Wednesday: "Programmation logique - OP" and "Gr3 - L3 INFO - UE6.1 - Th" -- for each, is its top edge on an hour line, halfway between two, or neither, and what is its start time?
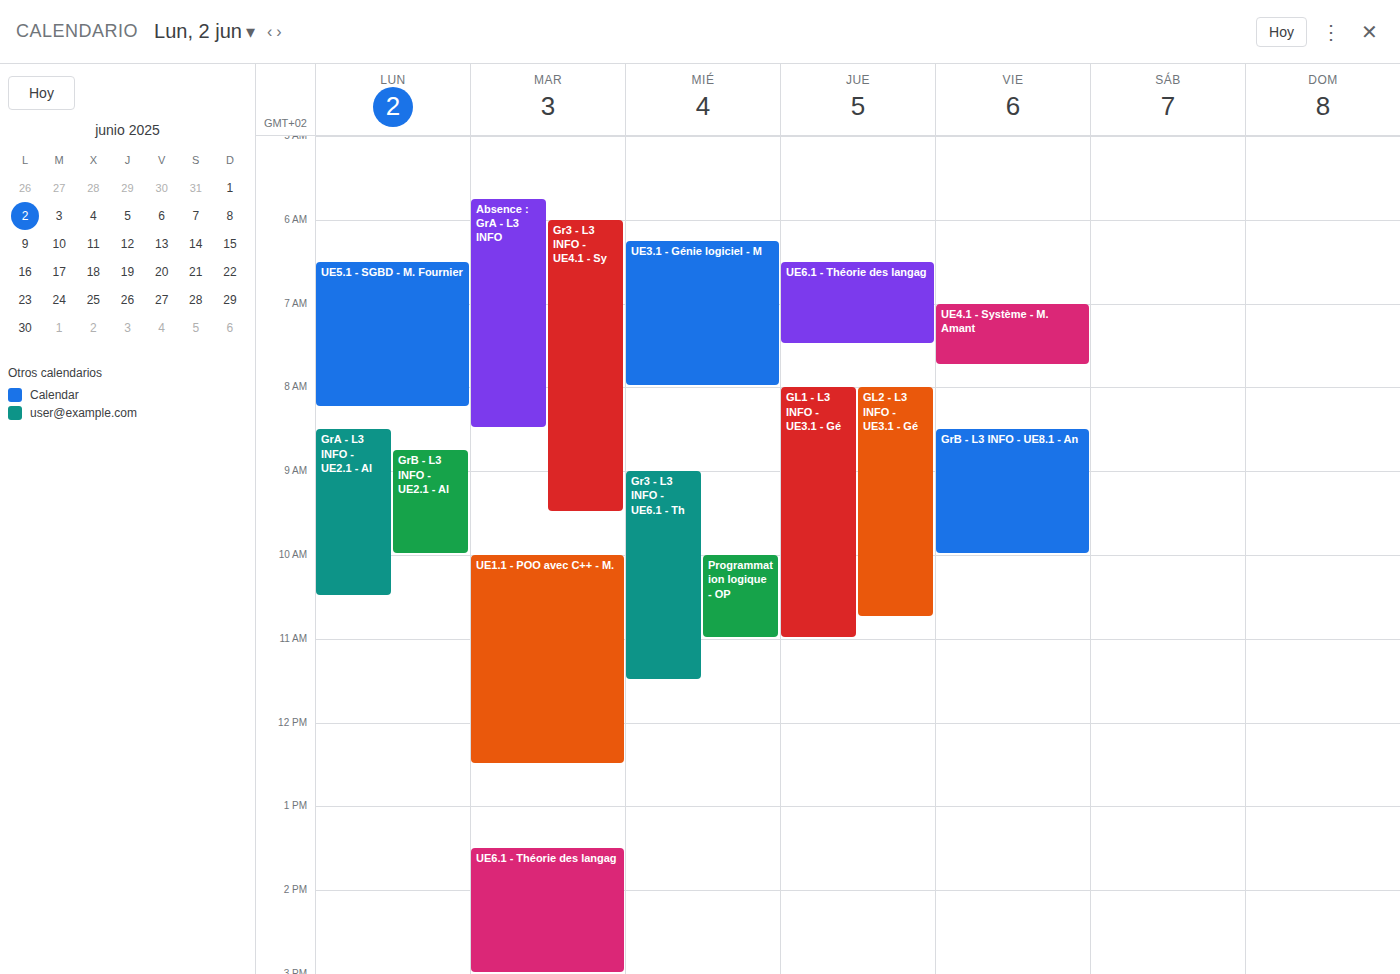
"Programmation logique - OP": 10:00 AM, exactly on the 10 AM line. "Gr3 - L3 INFO - UE6.1 - Th": 9:00 AM, exactly on the 9 AM line.